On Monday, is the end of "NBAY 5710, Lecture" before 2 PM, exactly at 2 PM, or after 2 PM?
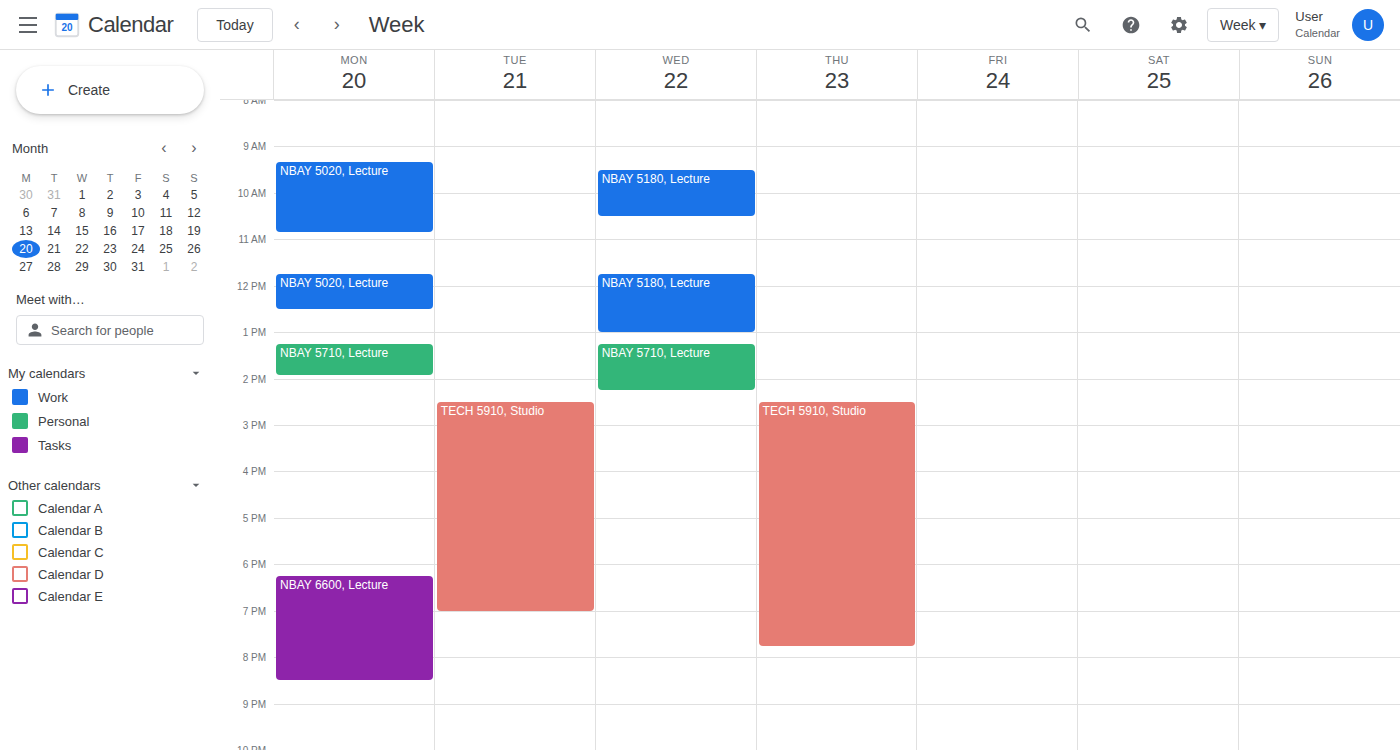
1:55 PM -- before 2 PM, 5 minutes above the 2 PM line.